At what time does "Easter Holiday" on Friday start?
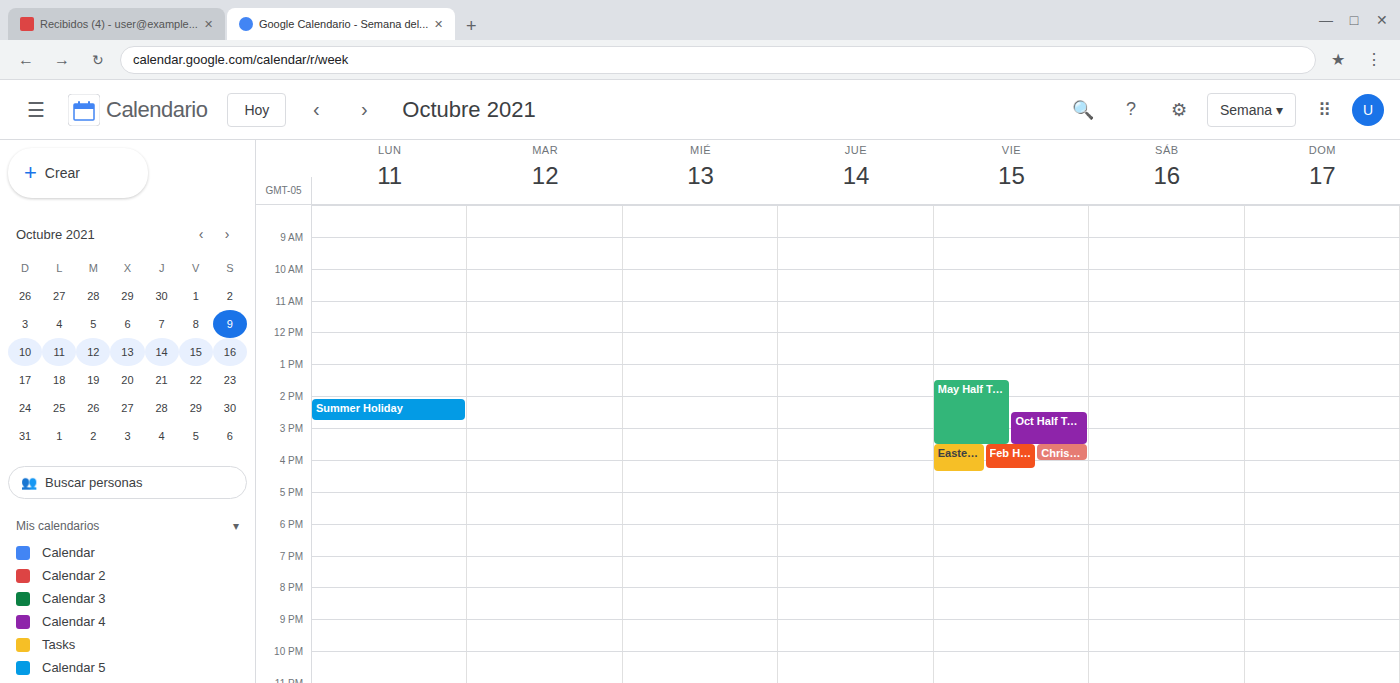
3:30 PM